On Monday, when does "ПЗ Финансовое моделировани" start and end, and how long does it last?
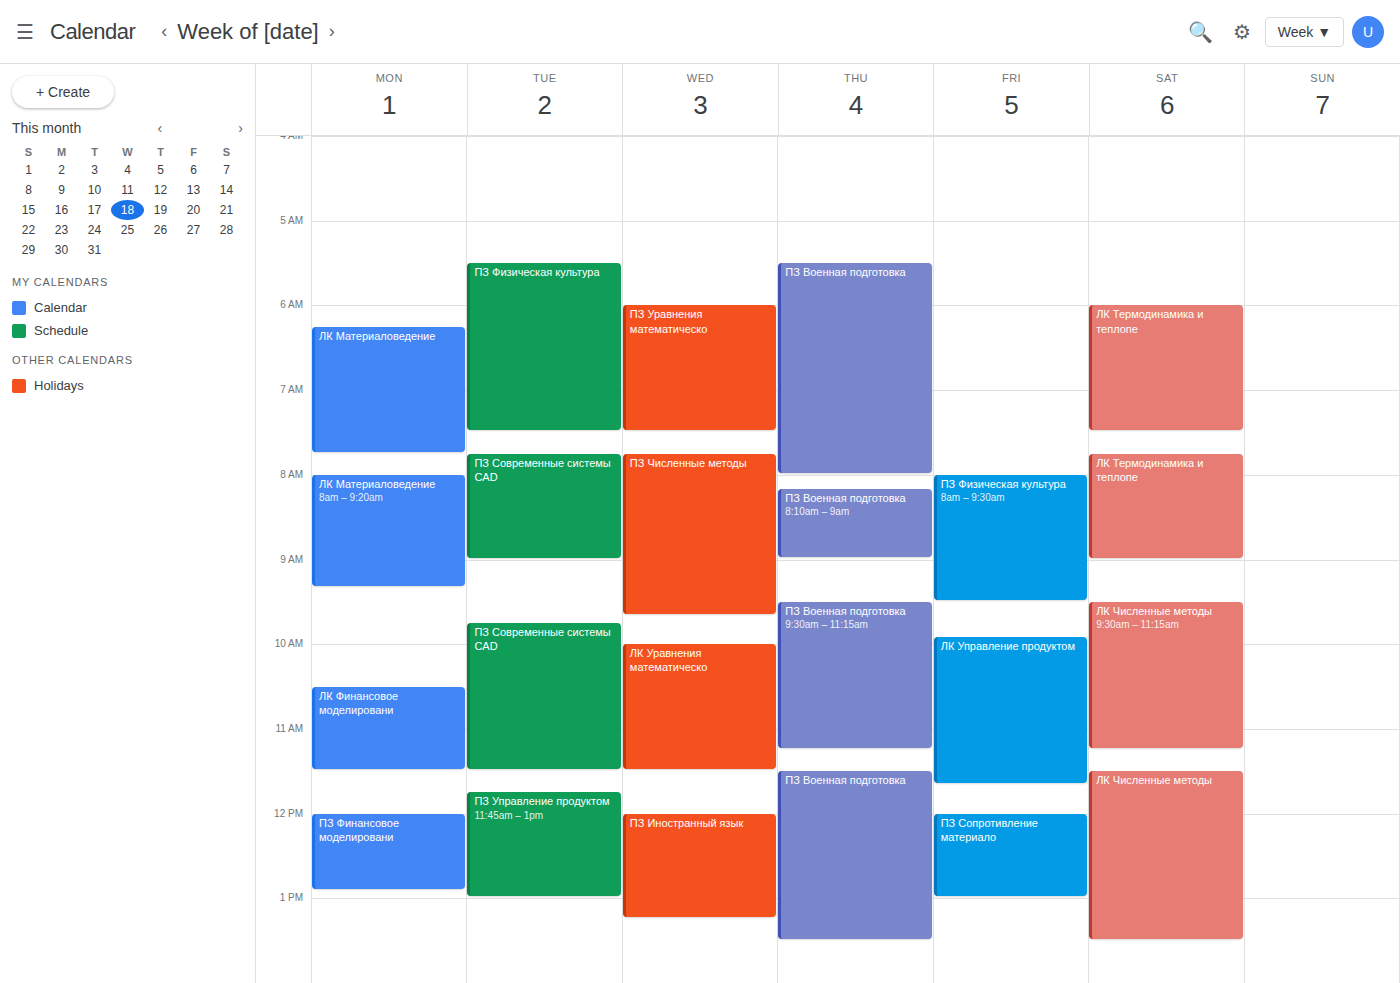
12:00 PM to 12:55 PM, 55 minutes